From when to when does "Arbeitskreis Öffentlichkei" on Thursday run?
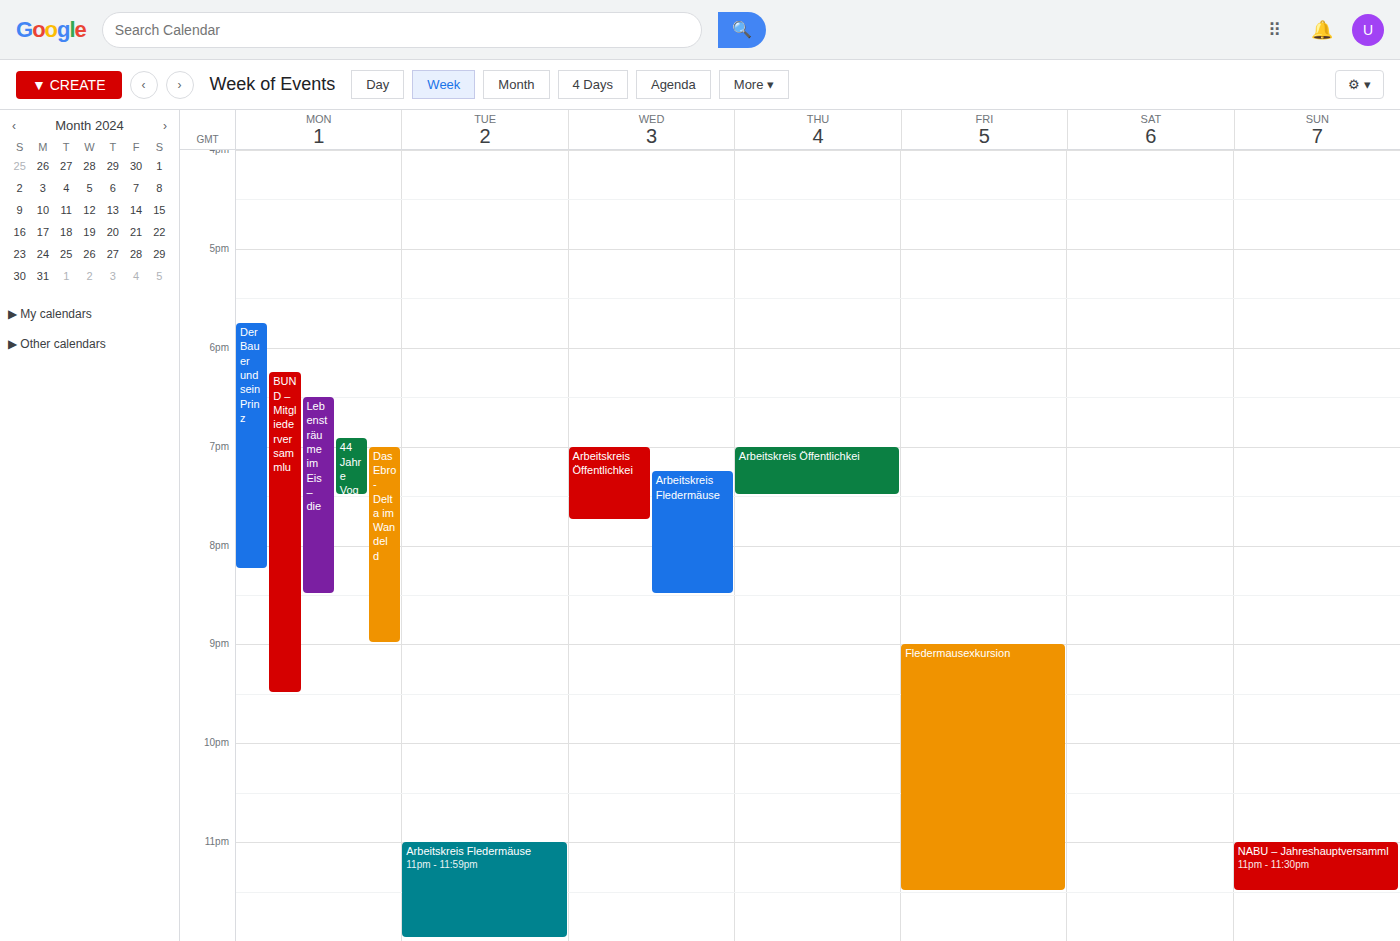
7:00 PM to 7:30 PM